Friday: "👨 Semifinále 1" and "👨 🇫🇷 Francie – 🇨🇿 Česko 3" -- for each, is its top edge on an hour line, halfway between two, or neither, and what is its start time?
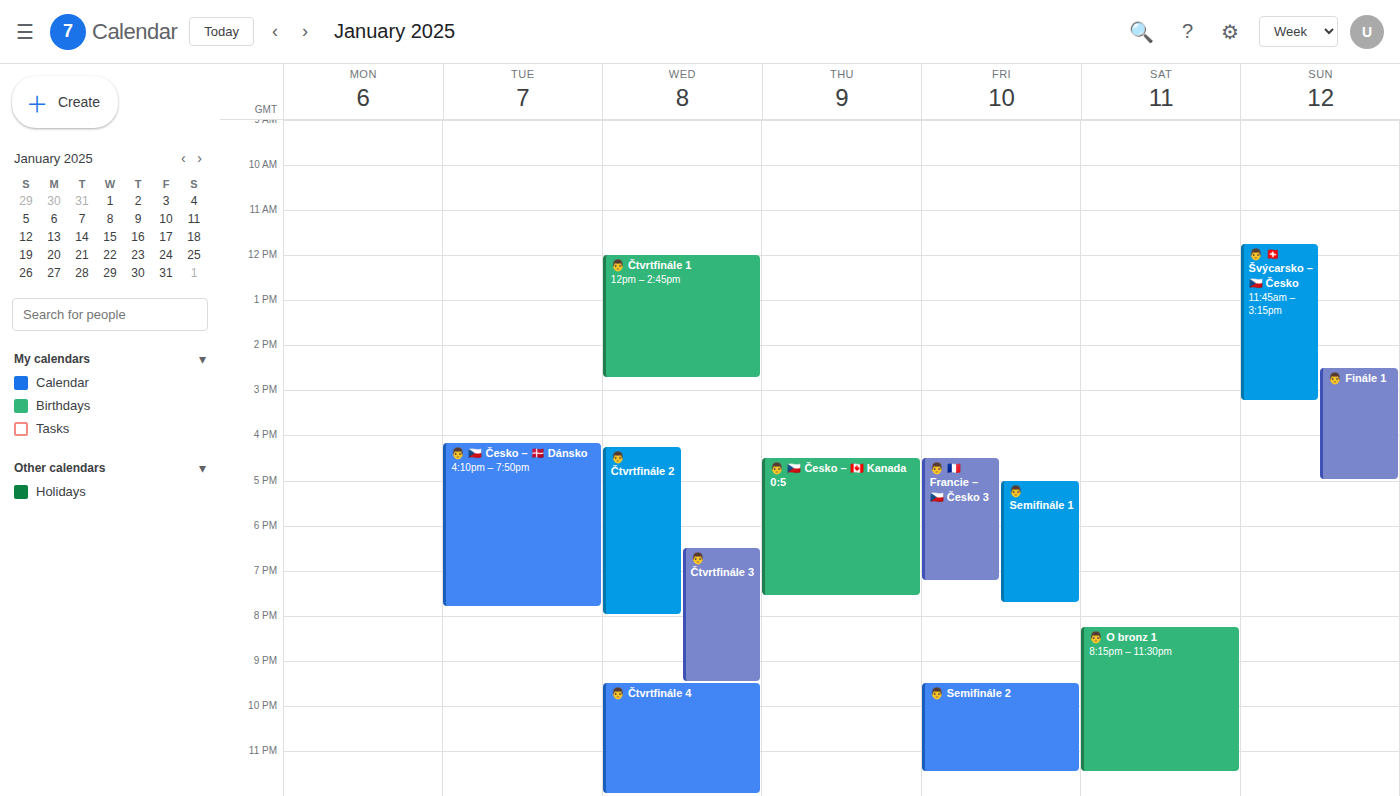
"👨 Semifinále 1": 5:00 PM, exactly on the 5 PM line. "👨 🇫🇷 Francie – 🇨🇿 Česko 3": 4:30 PM, halfway between the 4 PM and 5 PM lines.